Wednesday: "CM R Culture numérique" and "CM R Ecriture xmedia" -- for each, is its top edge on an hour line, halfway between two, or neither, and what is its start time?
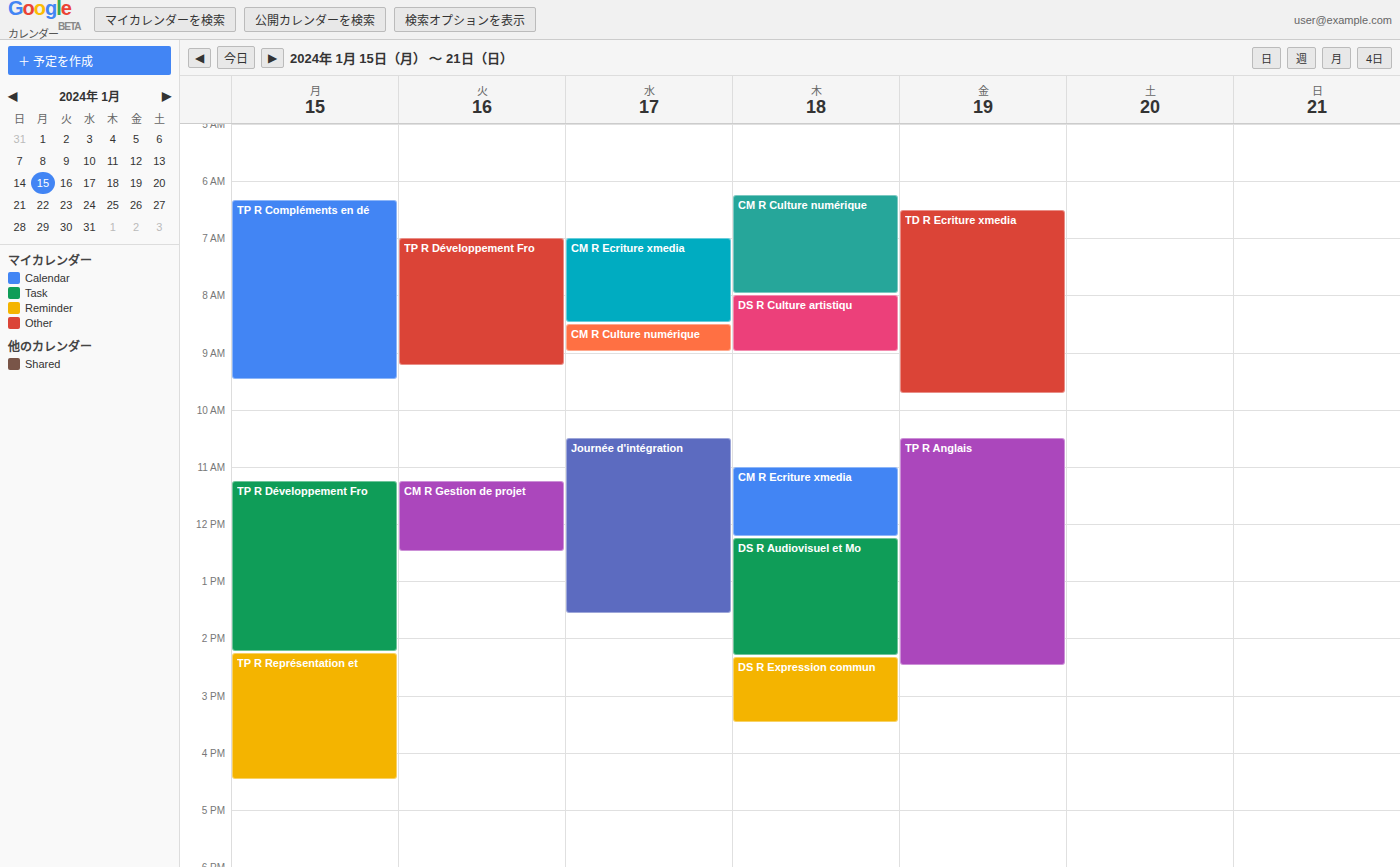
"CM R Culture numérique": 8:30 AM, halfway between the 8 AM and 9 AM lines. "CM R Ecriture xmedia": 7:00 AM, exactly on the 7 AM line.